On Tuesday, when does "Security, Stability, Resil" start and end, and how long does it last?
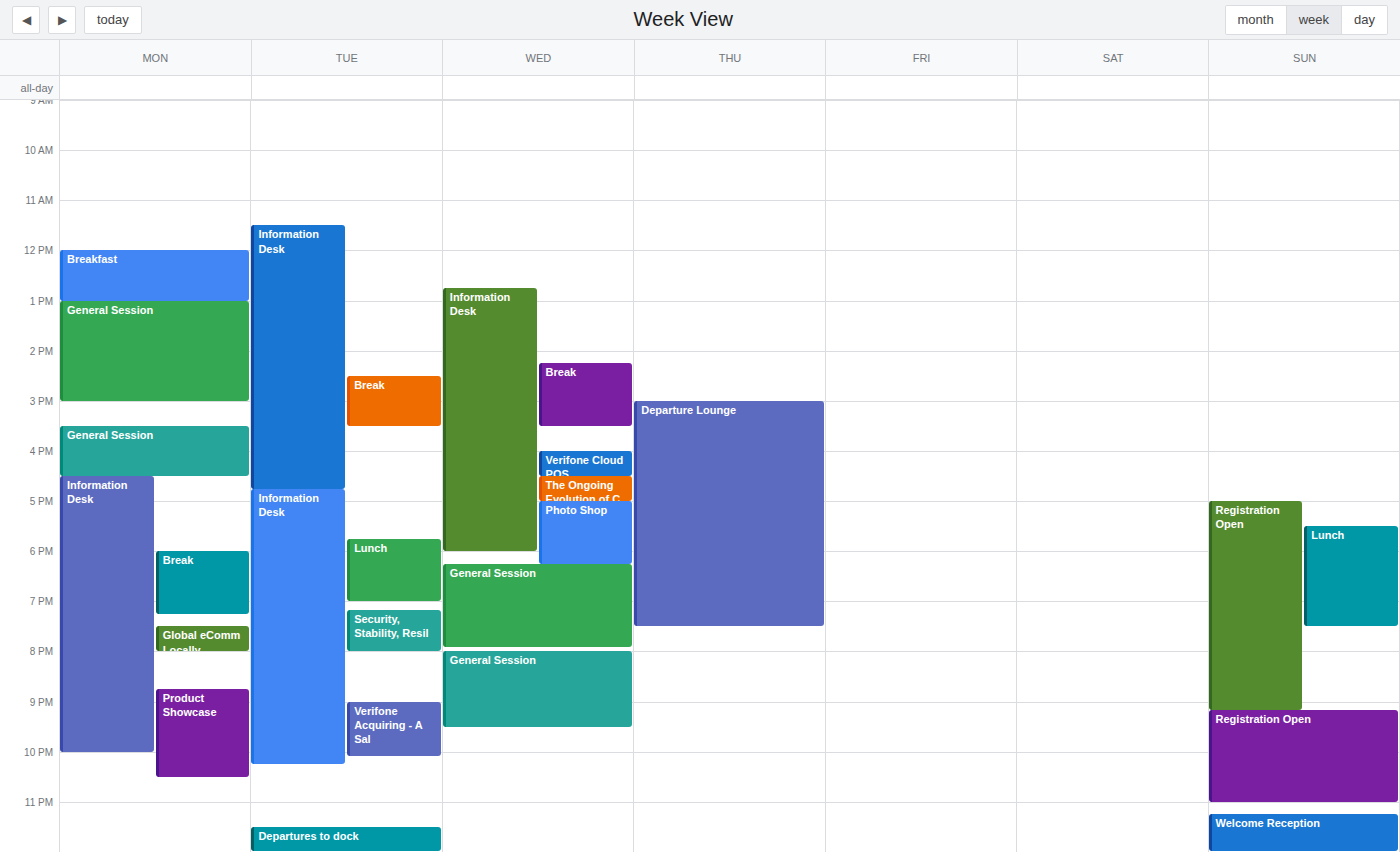
7:10 PM to 8:00 PM, 50 minutes